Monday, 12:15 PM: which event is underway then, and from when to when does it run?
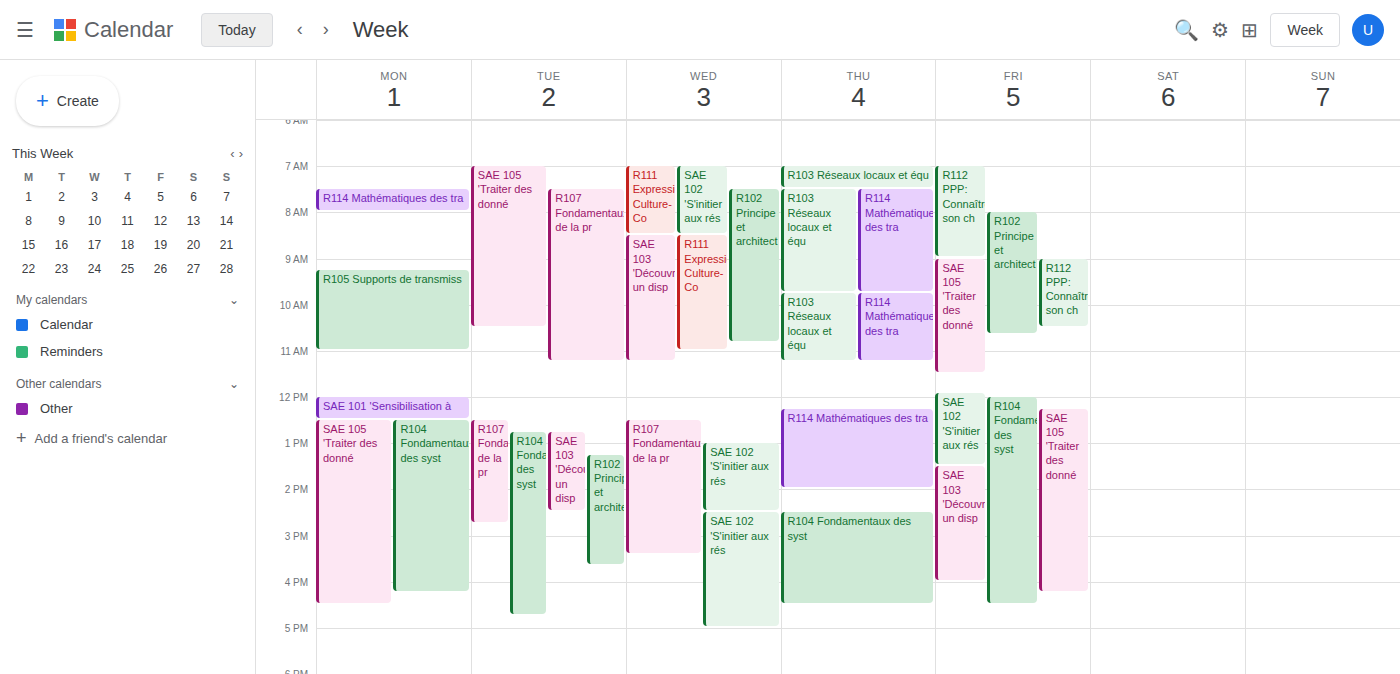
"SAE 101 'Sensibilisation à", 12:00 PM to 12:30 PM